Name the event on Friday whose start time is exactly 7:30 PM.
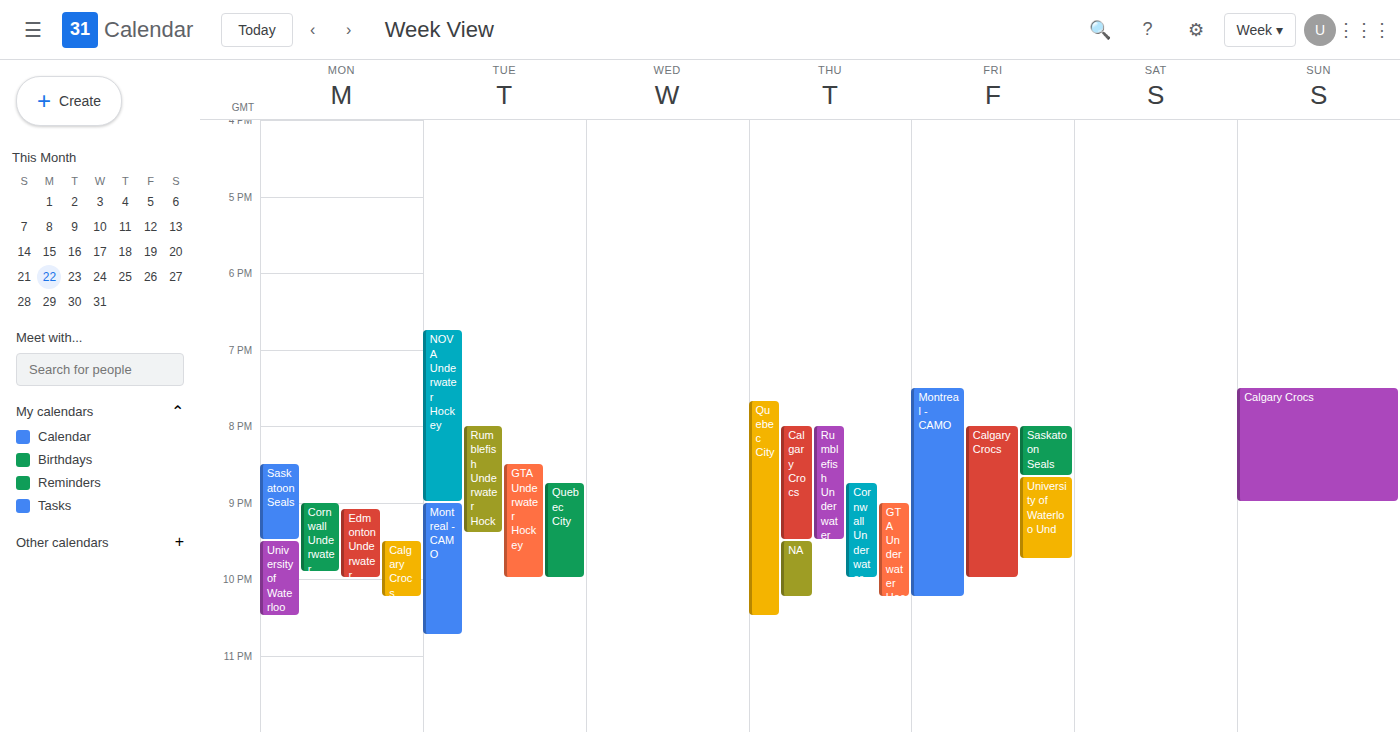
"Montreal - CAMO"